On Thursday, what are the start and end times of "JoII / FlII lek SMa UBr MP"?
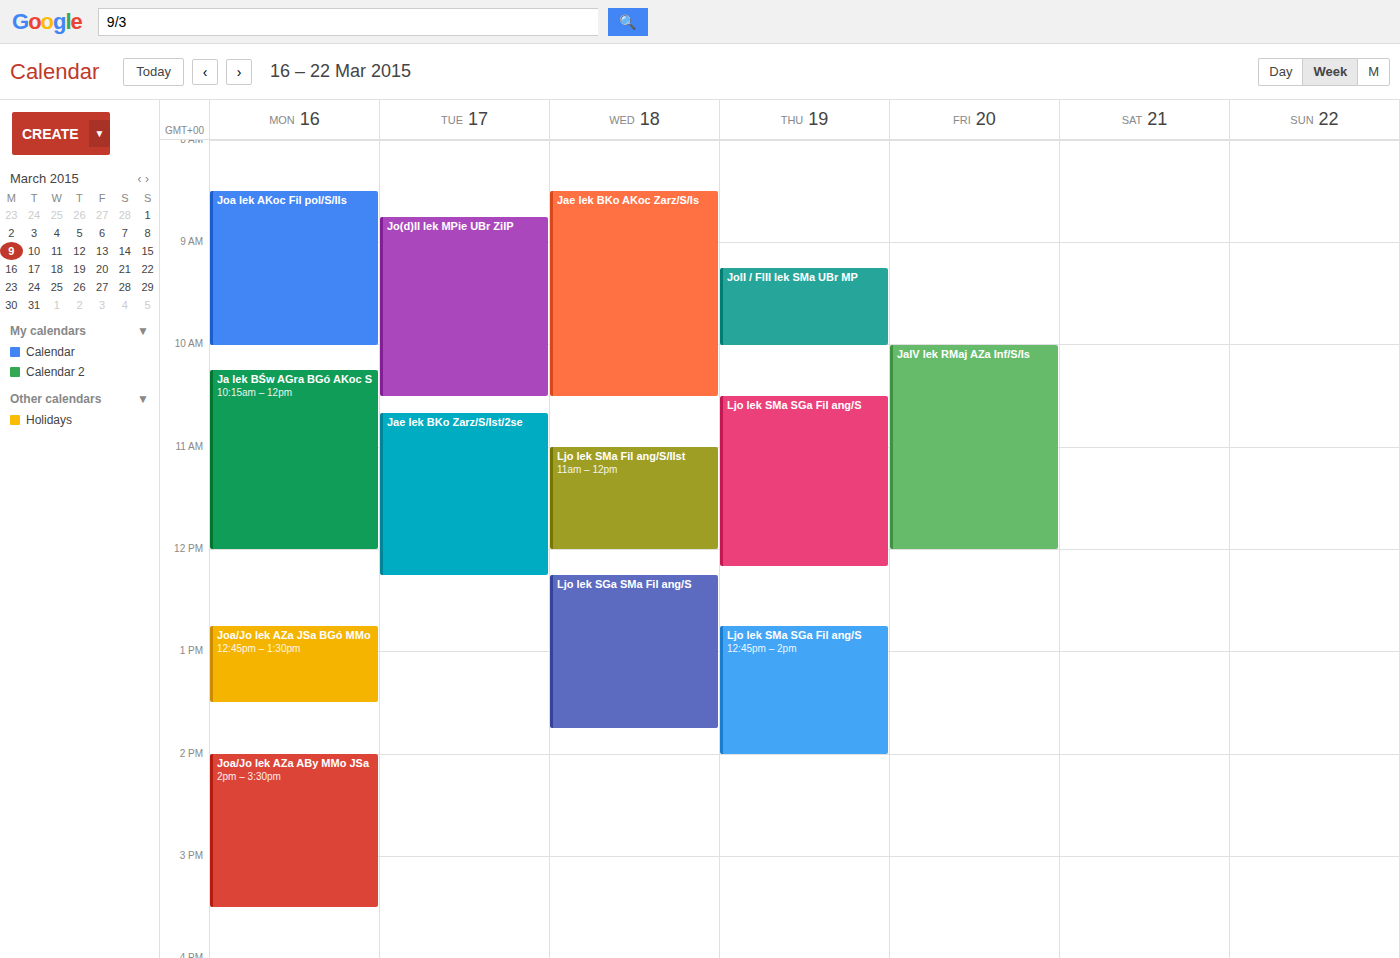
9:15 AM to 10:00 AM